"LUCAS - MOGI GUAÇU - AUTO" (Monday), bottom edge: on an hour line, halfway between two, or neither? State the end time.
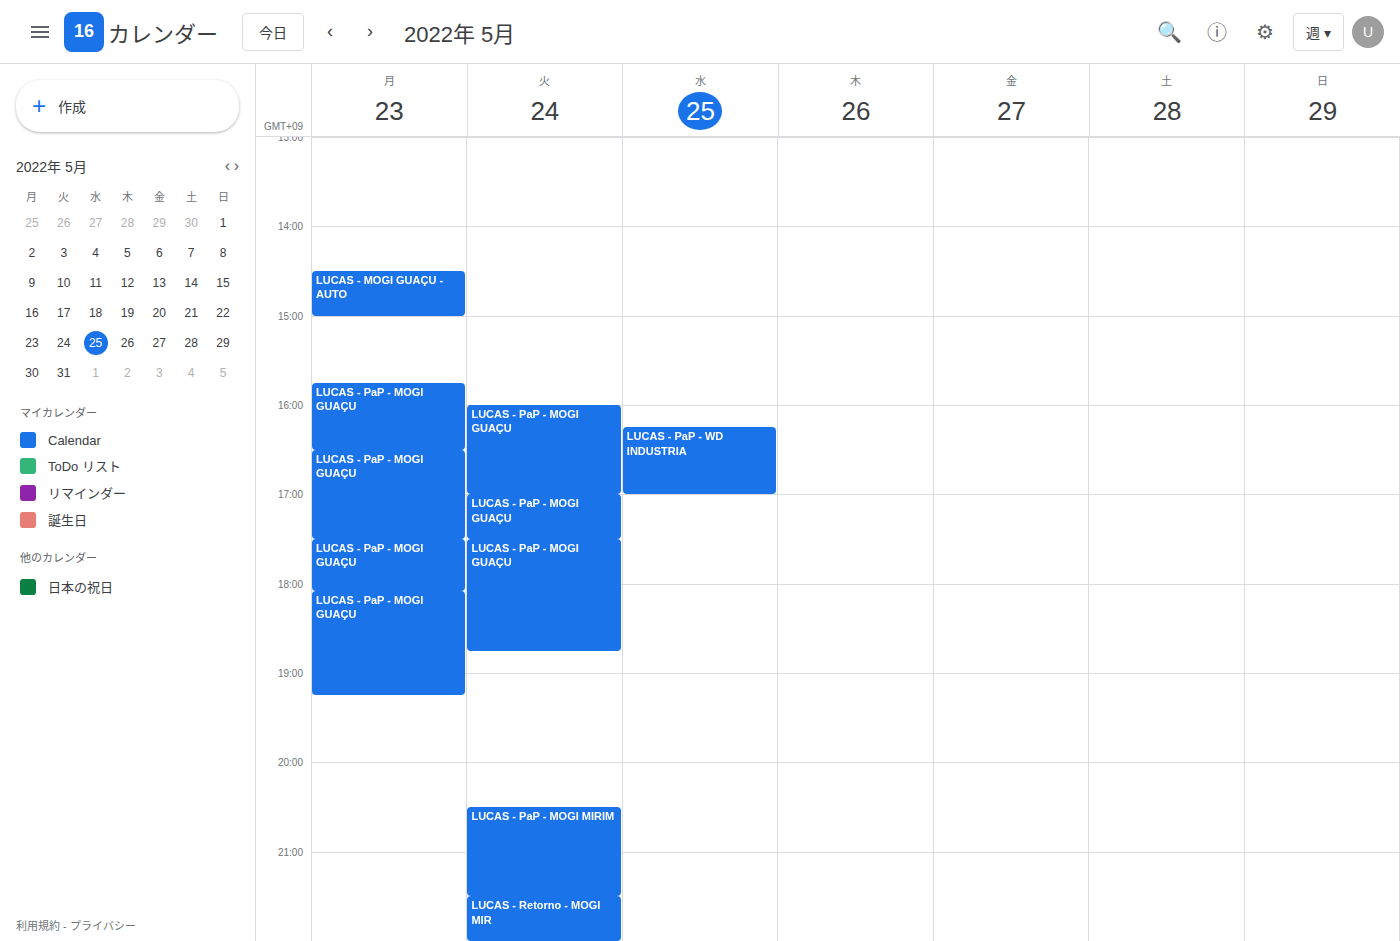
15:00 -- exactly on the 15:00 line.